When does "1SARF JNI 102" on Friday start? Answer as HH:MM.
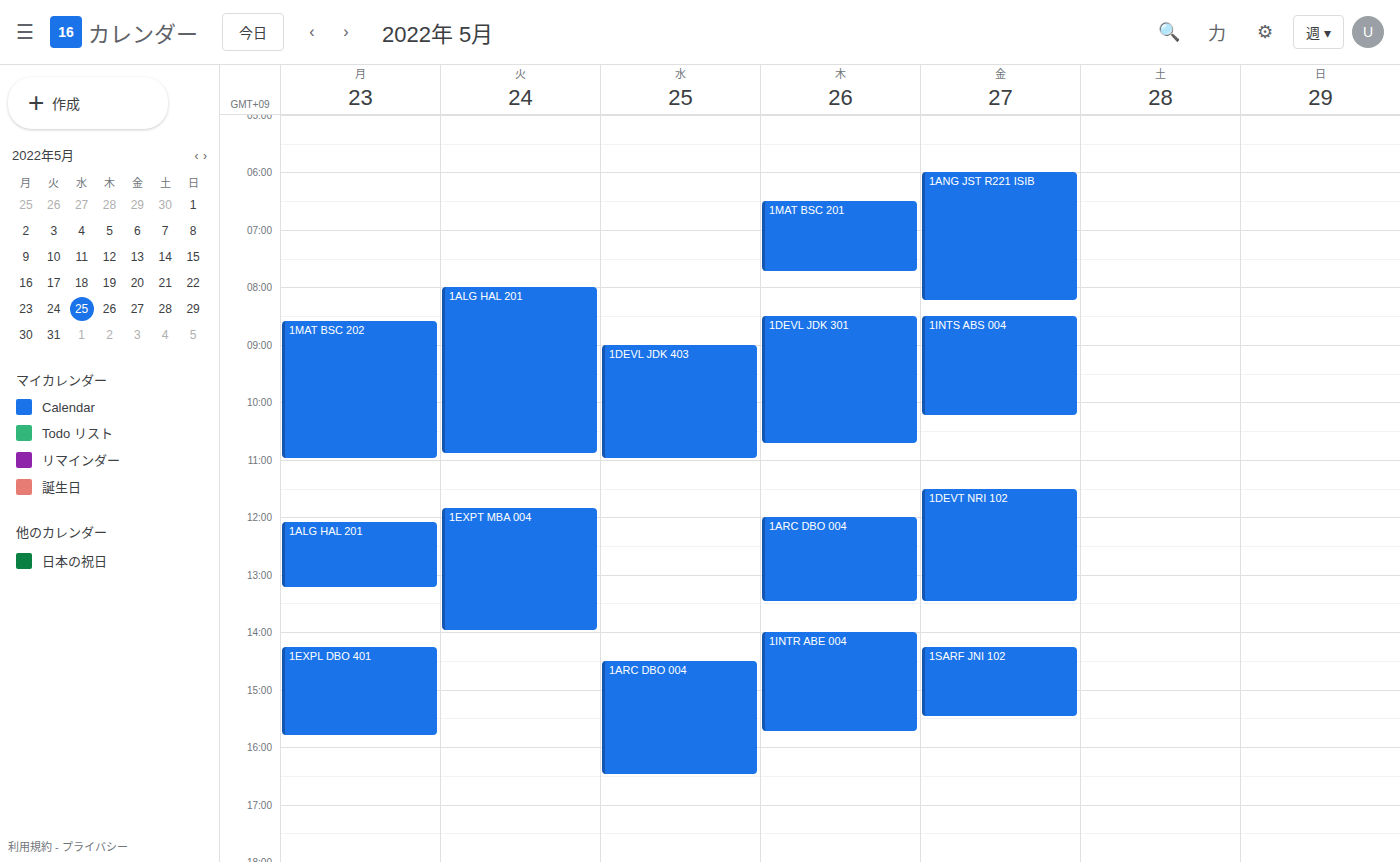
14:15